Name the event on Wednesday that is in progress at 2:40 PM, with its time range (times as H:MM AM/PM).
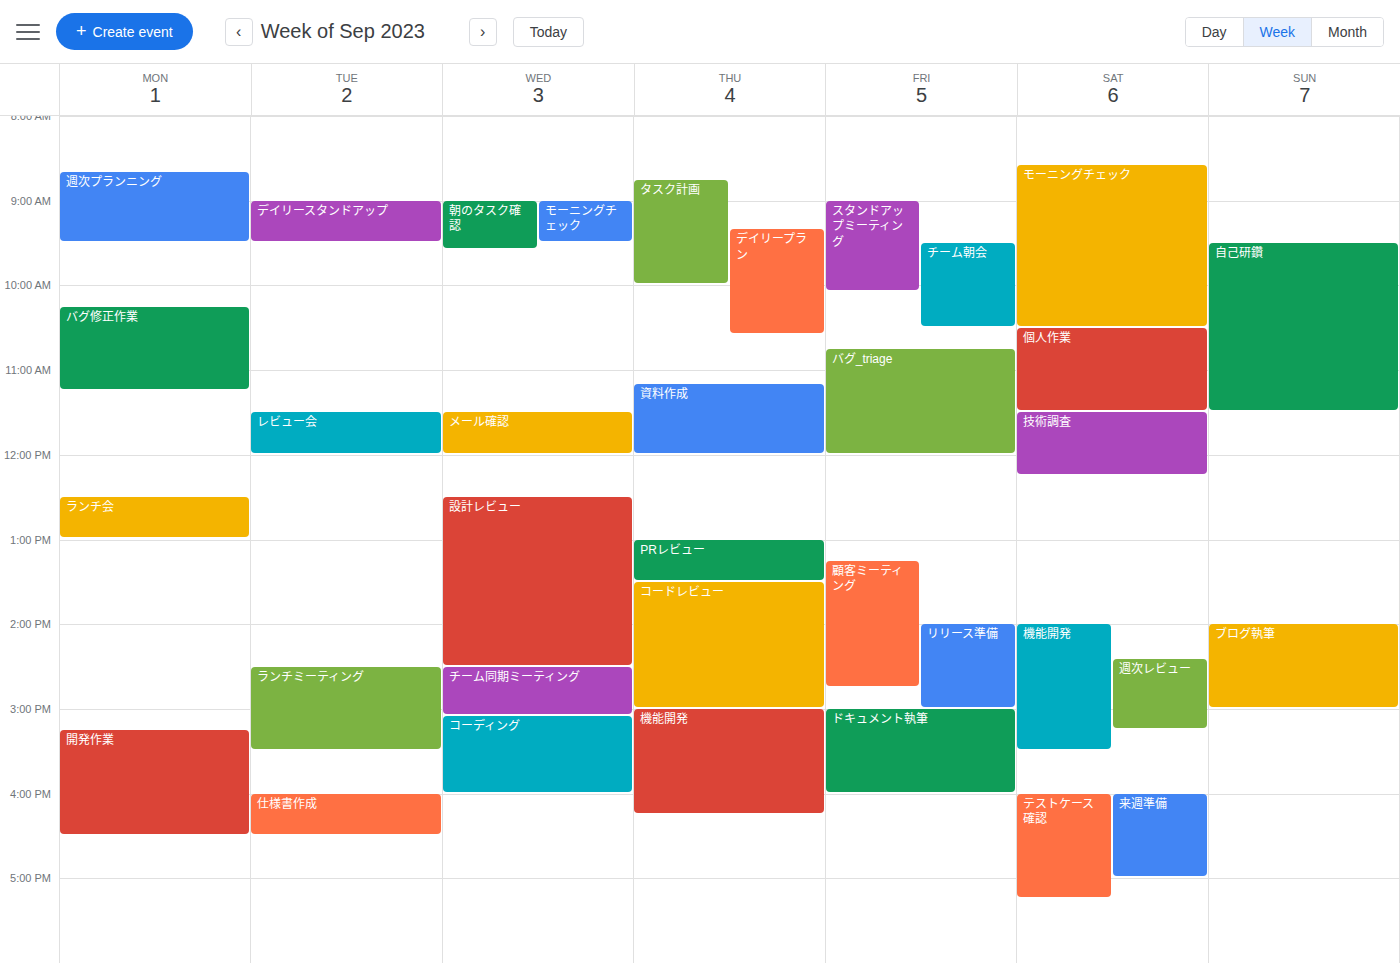
"チーム同期ミーティング", 2:30 PM to 3:05 PM